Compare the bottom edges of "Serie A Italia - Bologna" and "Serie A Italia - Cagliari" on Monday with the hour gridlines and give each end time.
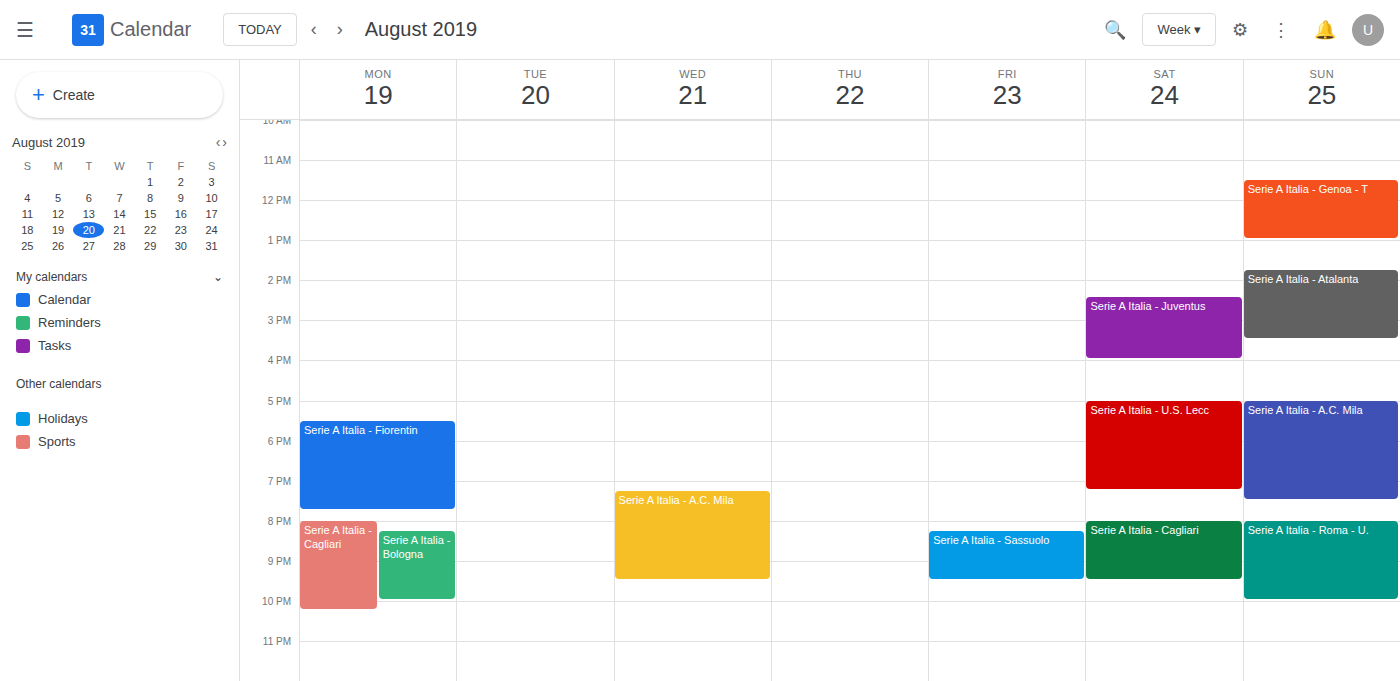
"Serie A Italia - Bologna": 10:00 PM, exactly on the 10 PM line. "Serie A Italia - Cagliari": 10:15 PM, neither: a quarter of the way from the 10 PM line to the 11 PM line.